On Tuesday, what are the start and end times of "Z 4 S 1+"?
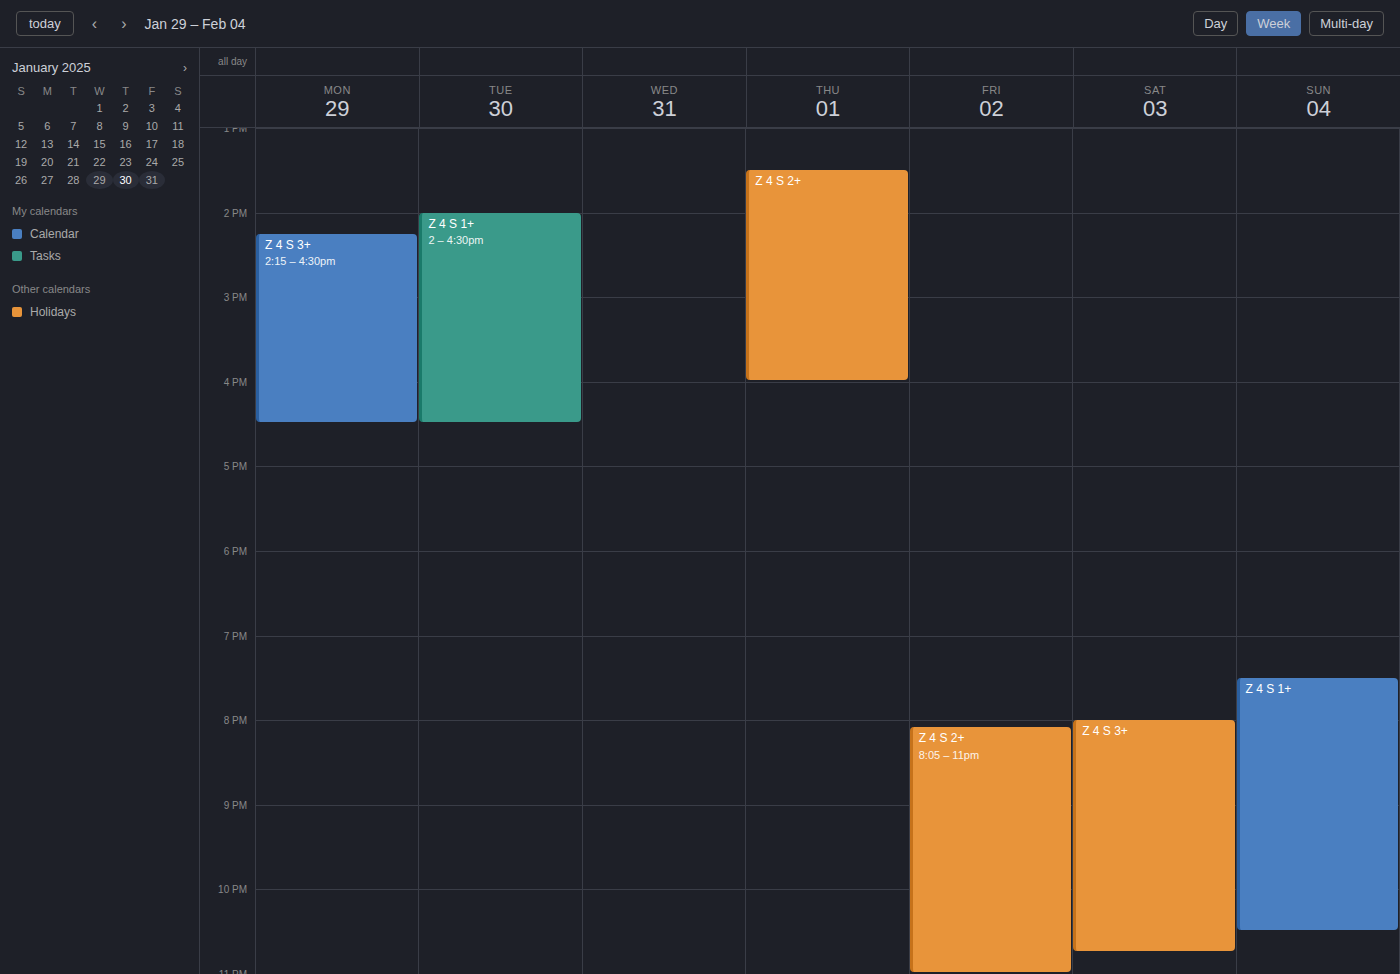
2:00 PM to 4:30 PM